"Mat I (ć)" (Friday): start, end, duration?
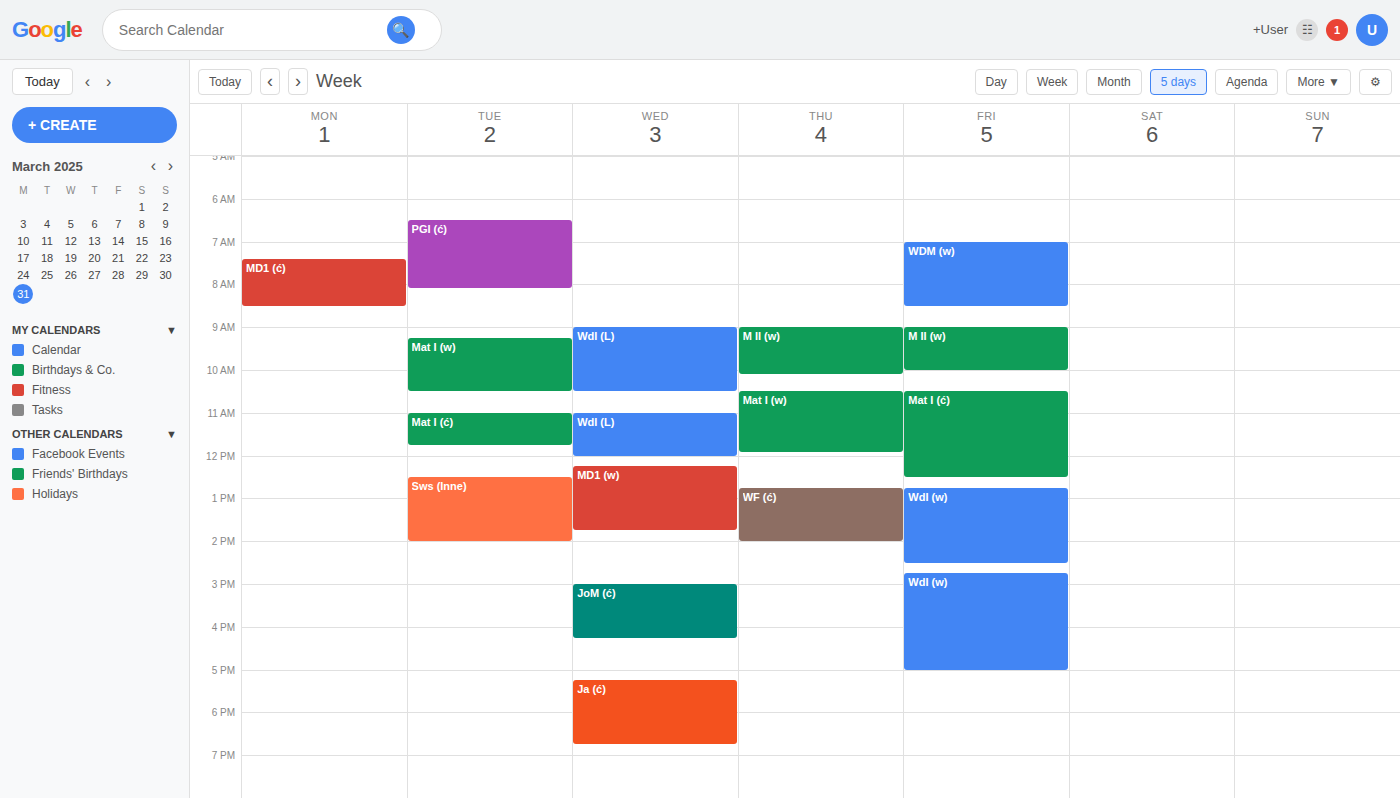
10:30 AM to 12:30 PM, 2 hours